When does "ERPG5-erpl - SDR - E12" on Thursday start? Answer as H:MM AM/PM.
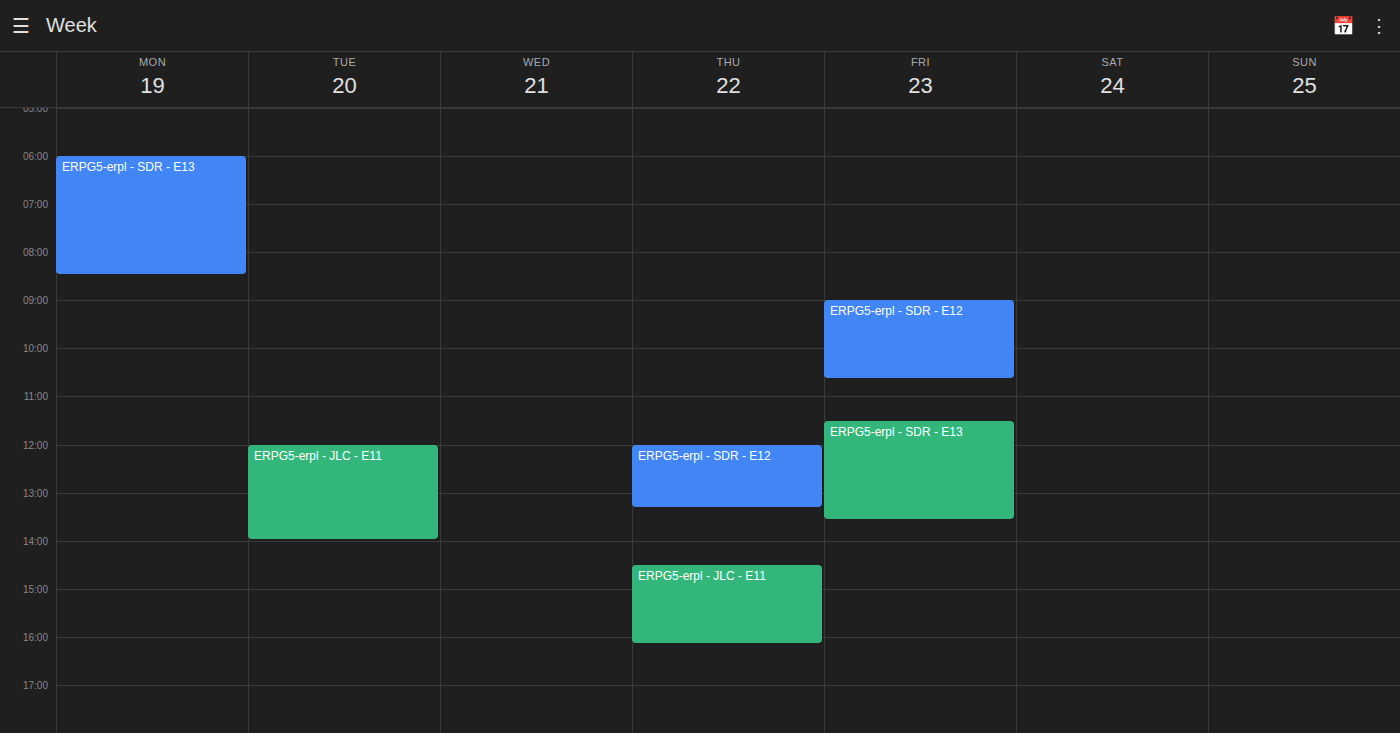
12:00 PM